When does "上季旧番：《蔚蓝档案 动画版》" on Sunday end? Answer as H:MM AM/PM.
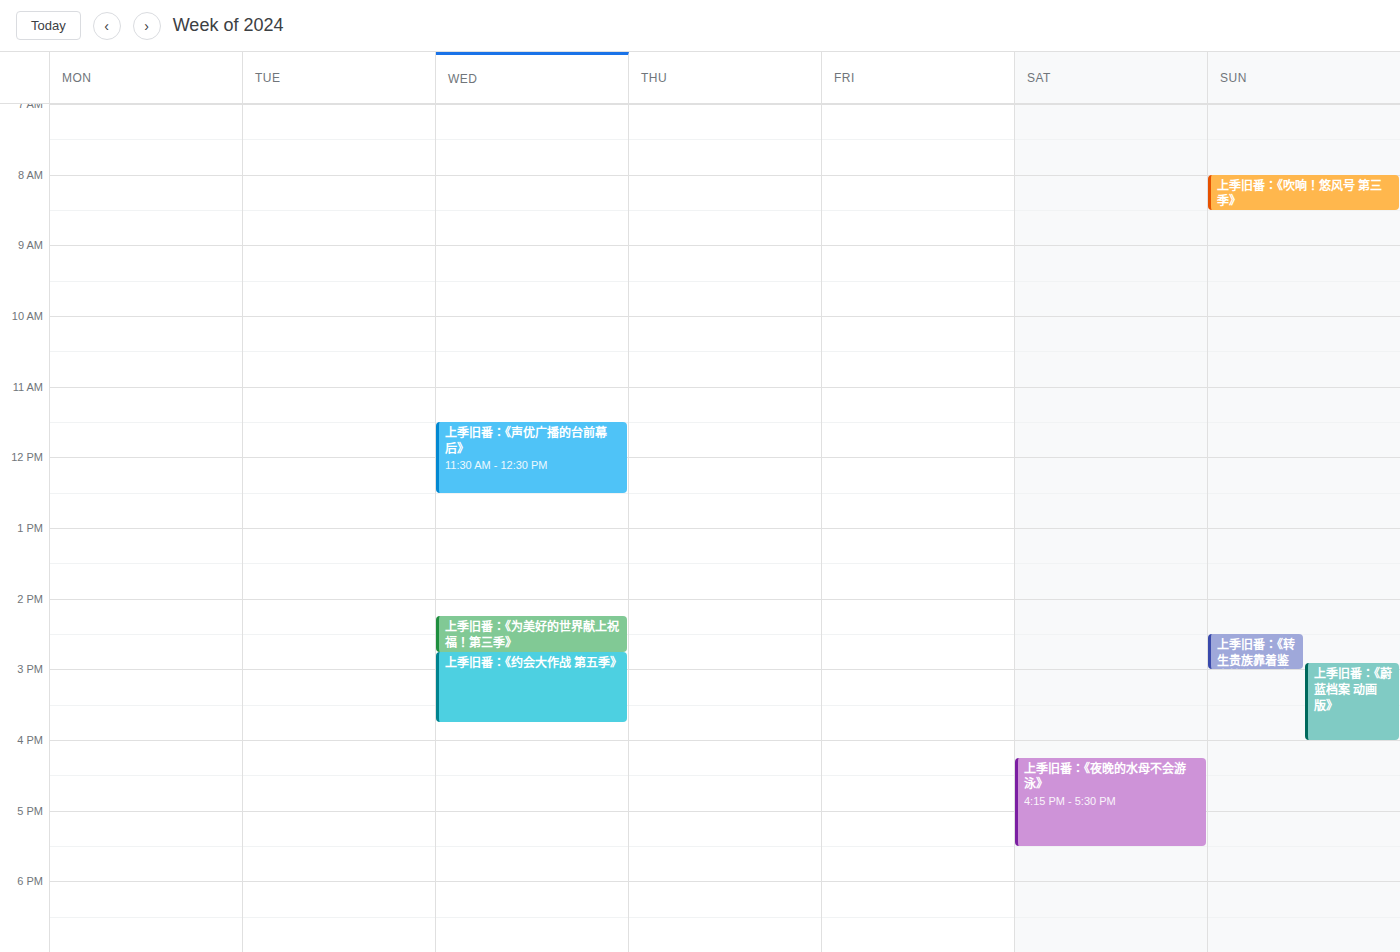
4:00 PM